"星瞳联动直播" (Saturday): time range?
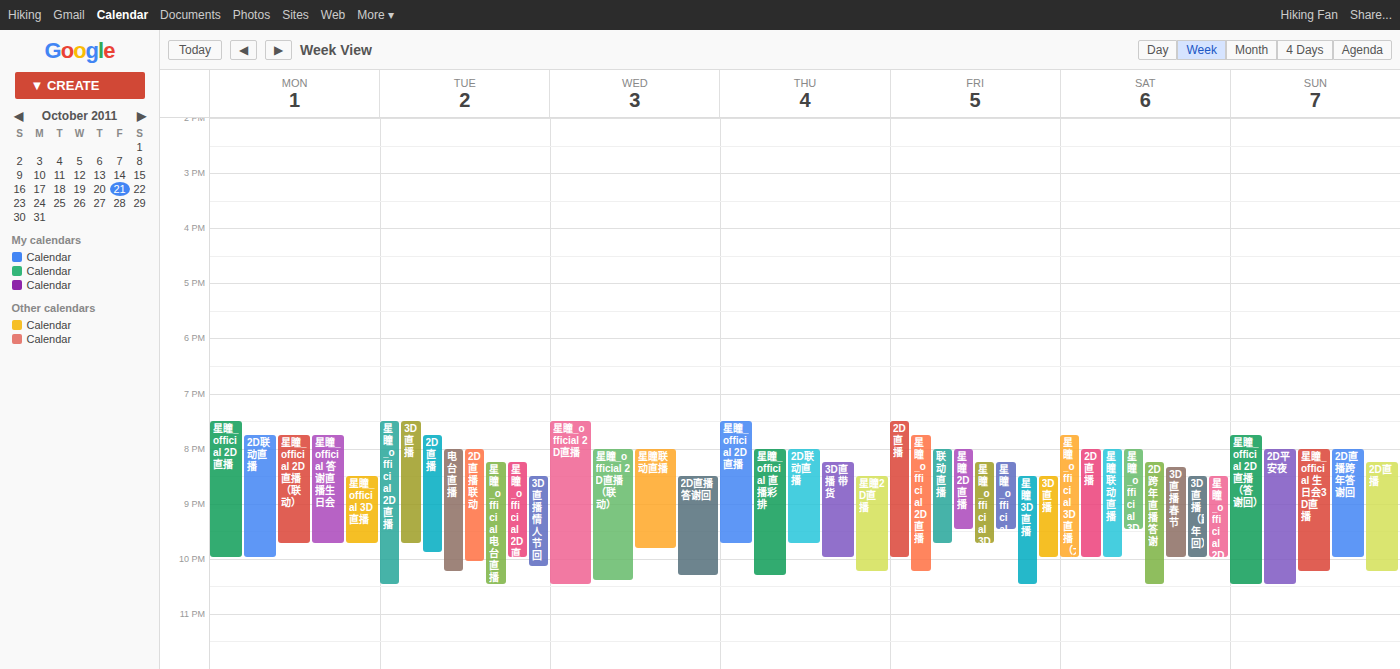
8:00 PM to 10:00 PM